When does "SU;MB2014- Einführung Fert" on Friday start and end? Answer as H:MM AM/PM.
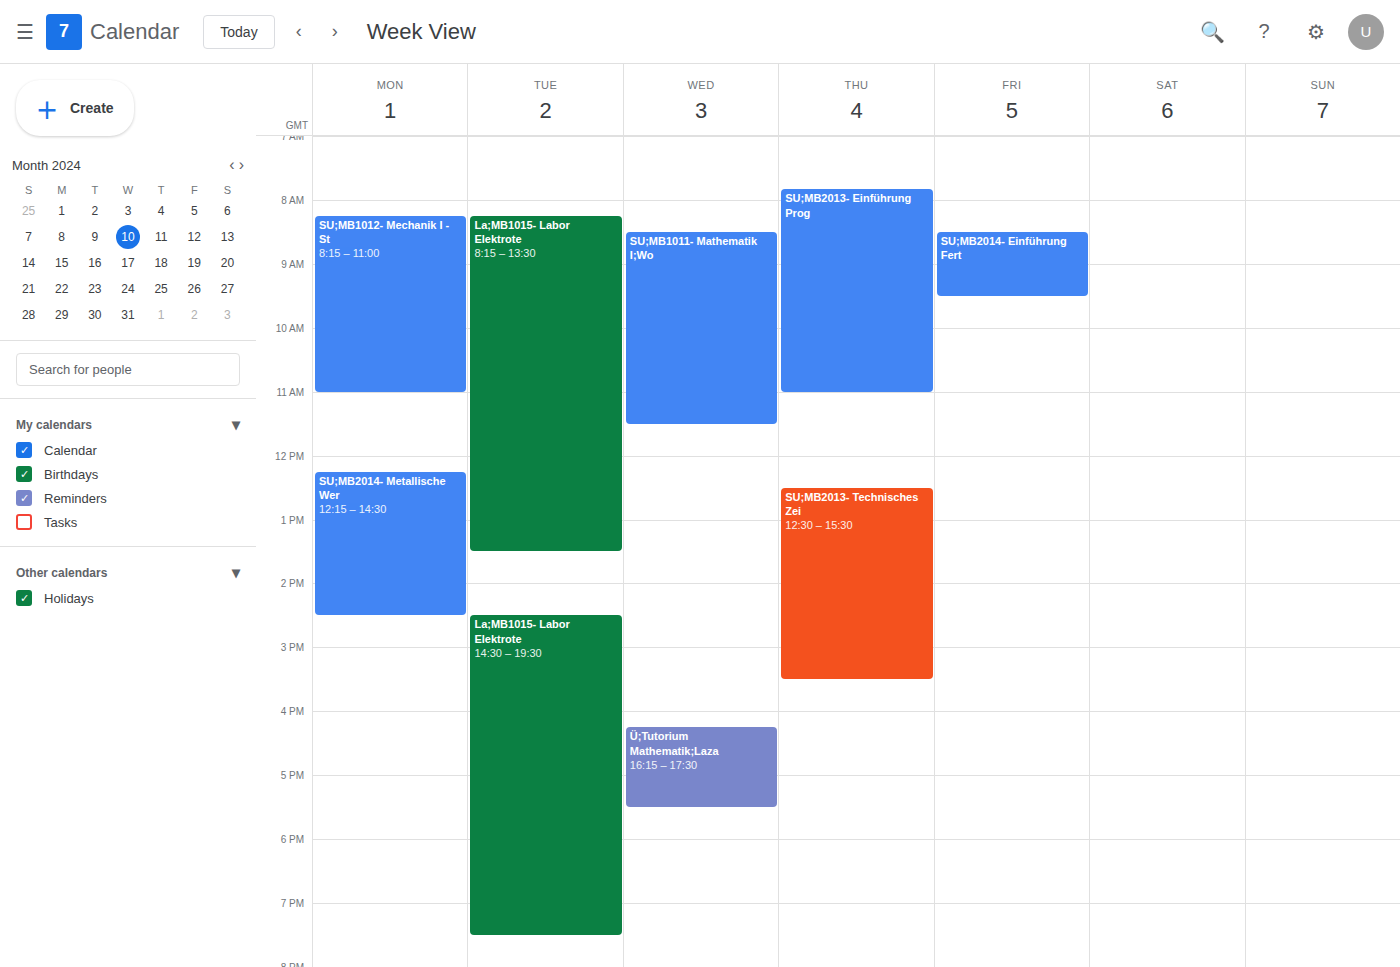
8:30 AM to 9:30 AM